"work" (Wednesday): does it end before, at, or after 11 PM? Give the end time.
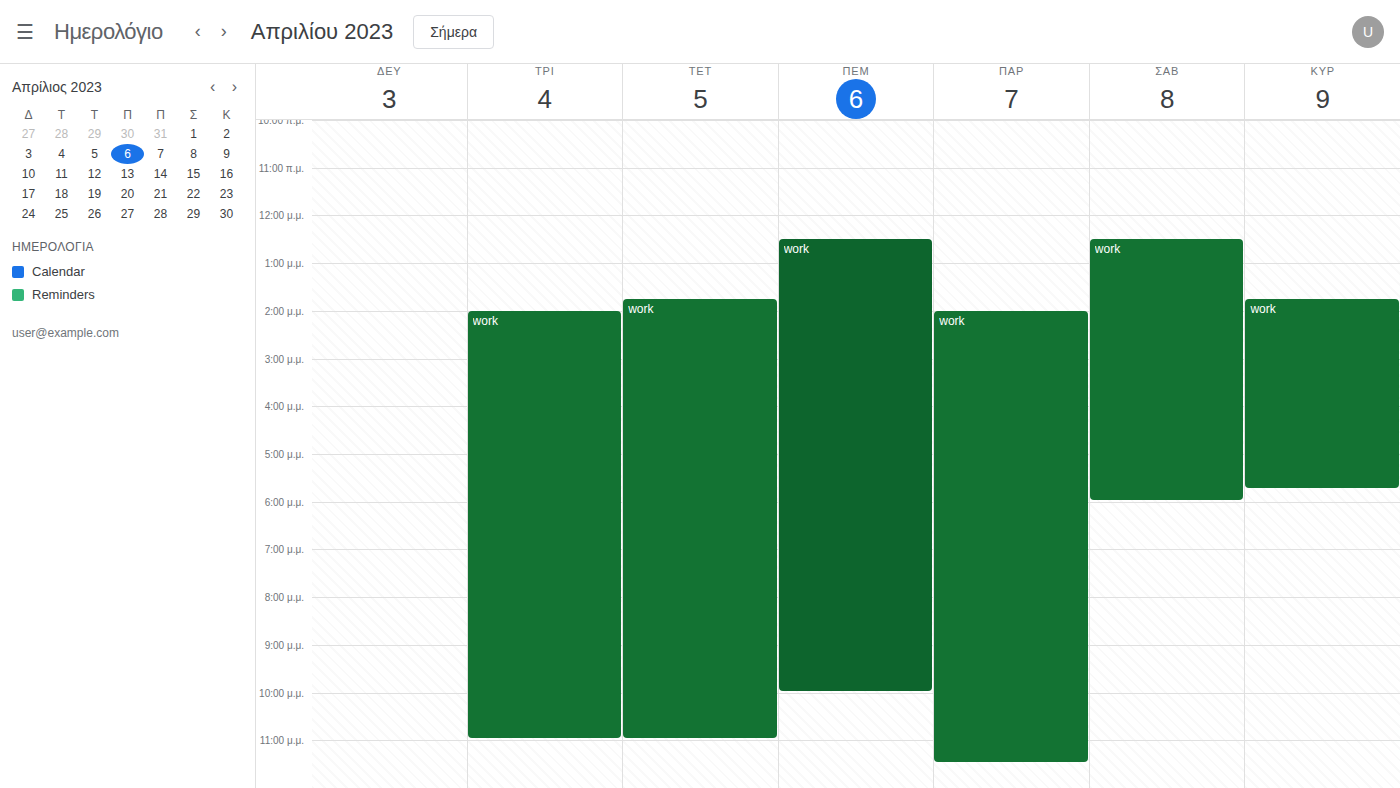
11:00 PM -- exactly at 11 PM, on the 11 PM line.